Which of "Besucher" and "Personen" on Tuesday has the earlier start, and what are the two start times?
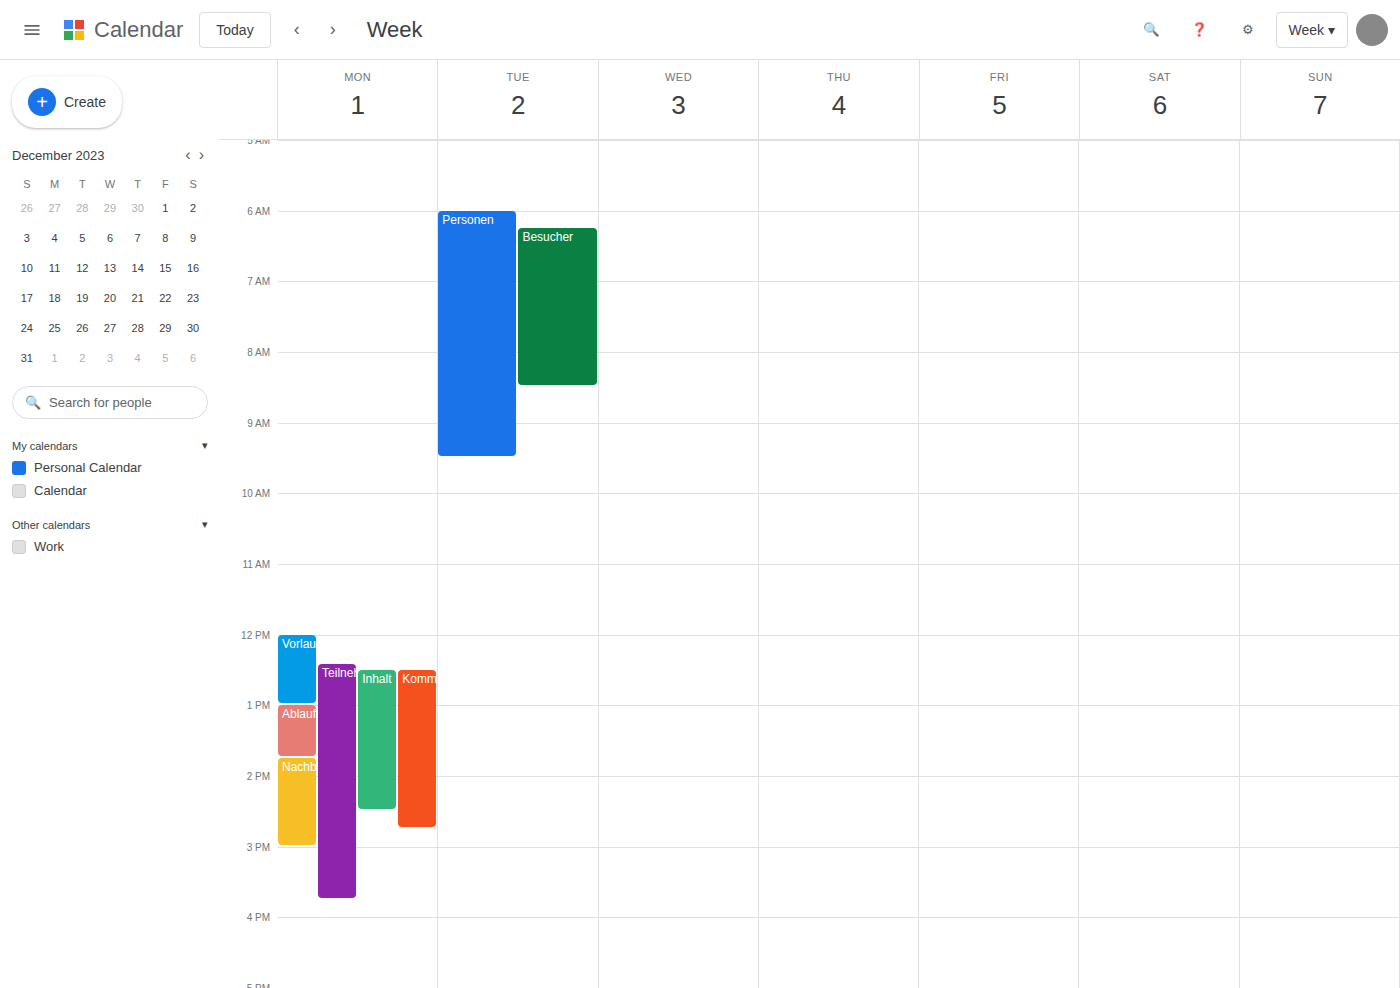
"Personen" 6:00 AM; "Besucher" 6:15 AM.